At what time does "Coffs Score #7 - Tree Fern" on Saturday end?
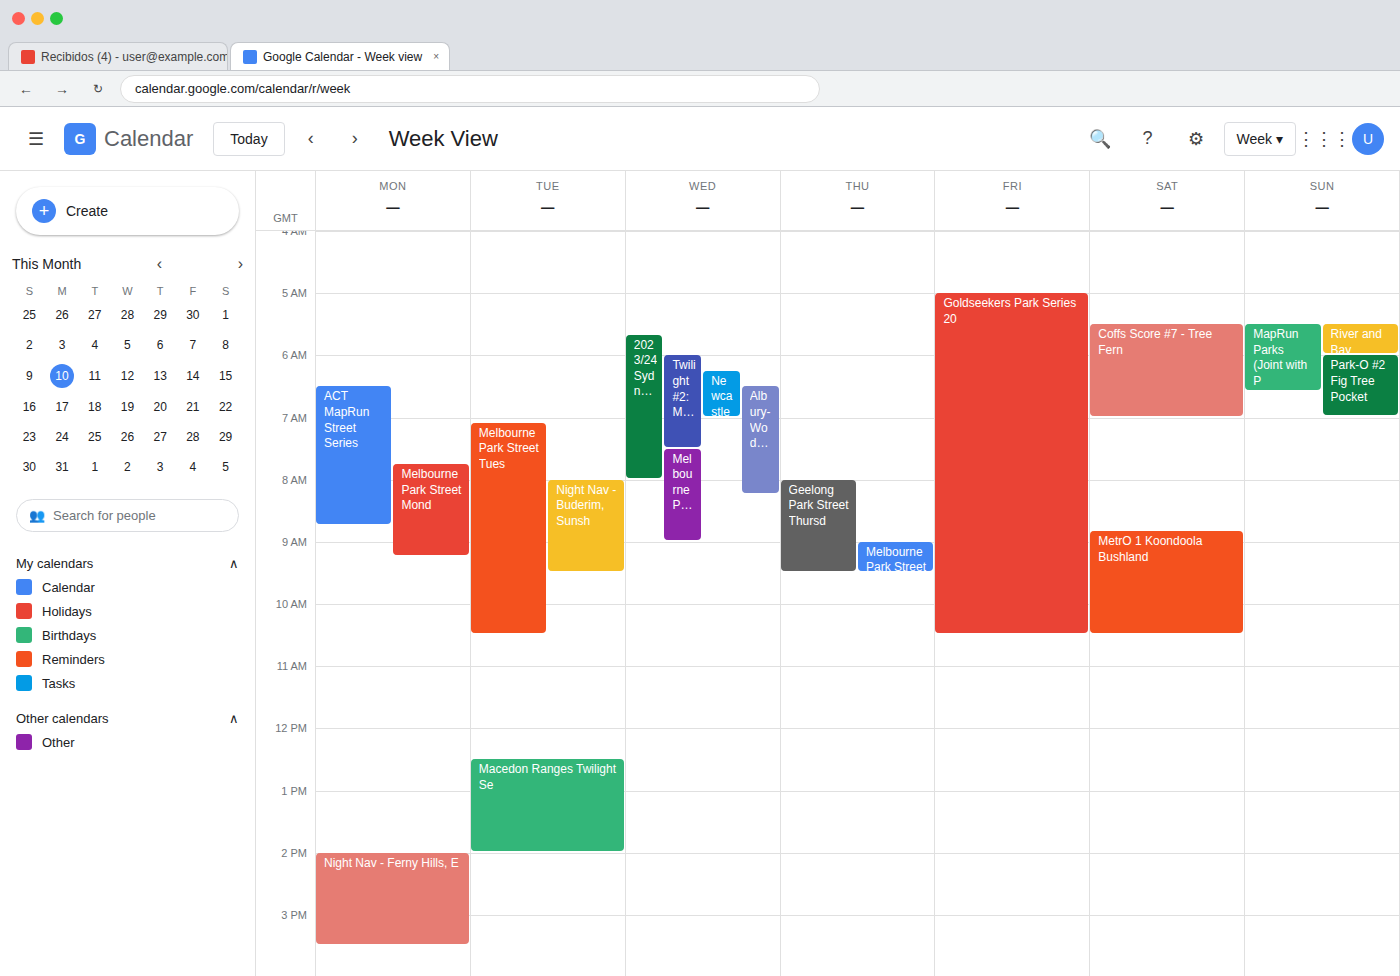
7:00 AM